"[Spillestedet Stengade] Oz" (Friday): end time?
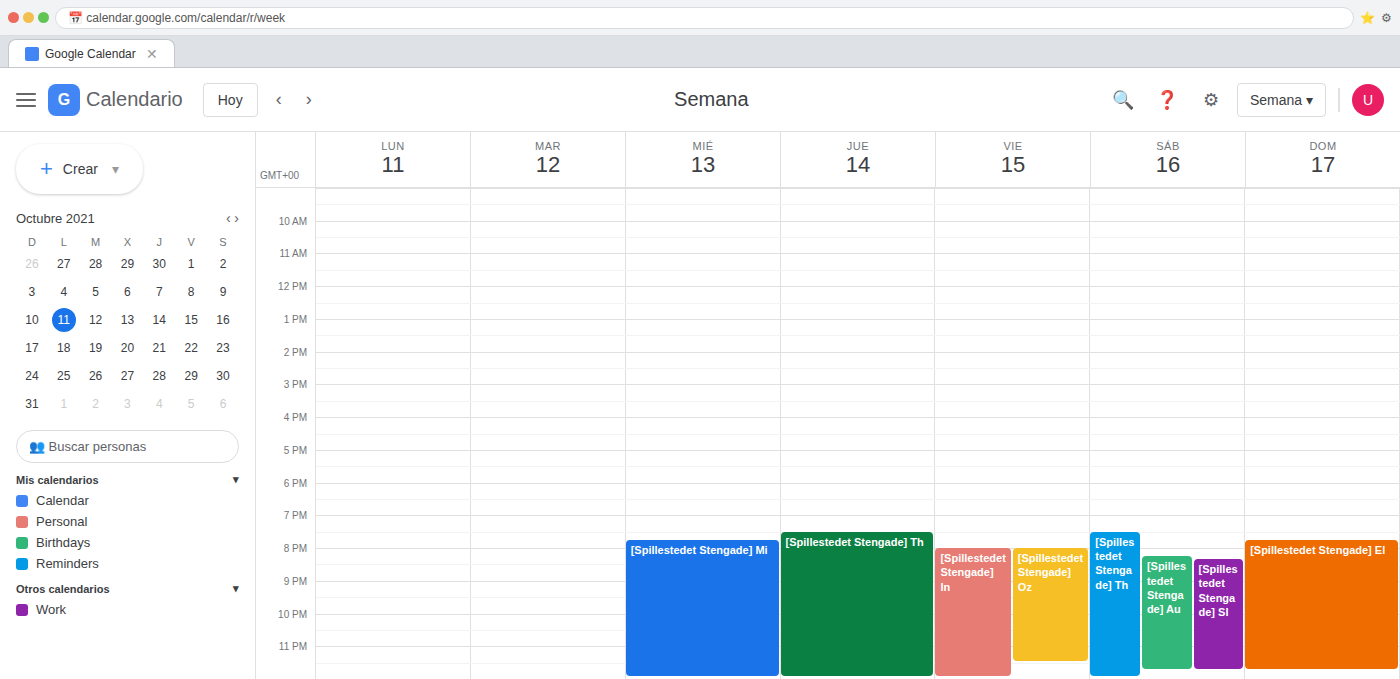
23:30